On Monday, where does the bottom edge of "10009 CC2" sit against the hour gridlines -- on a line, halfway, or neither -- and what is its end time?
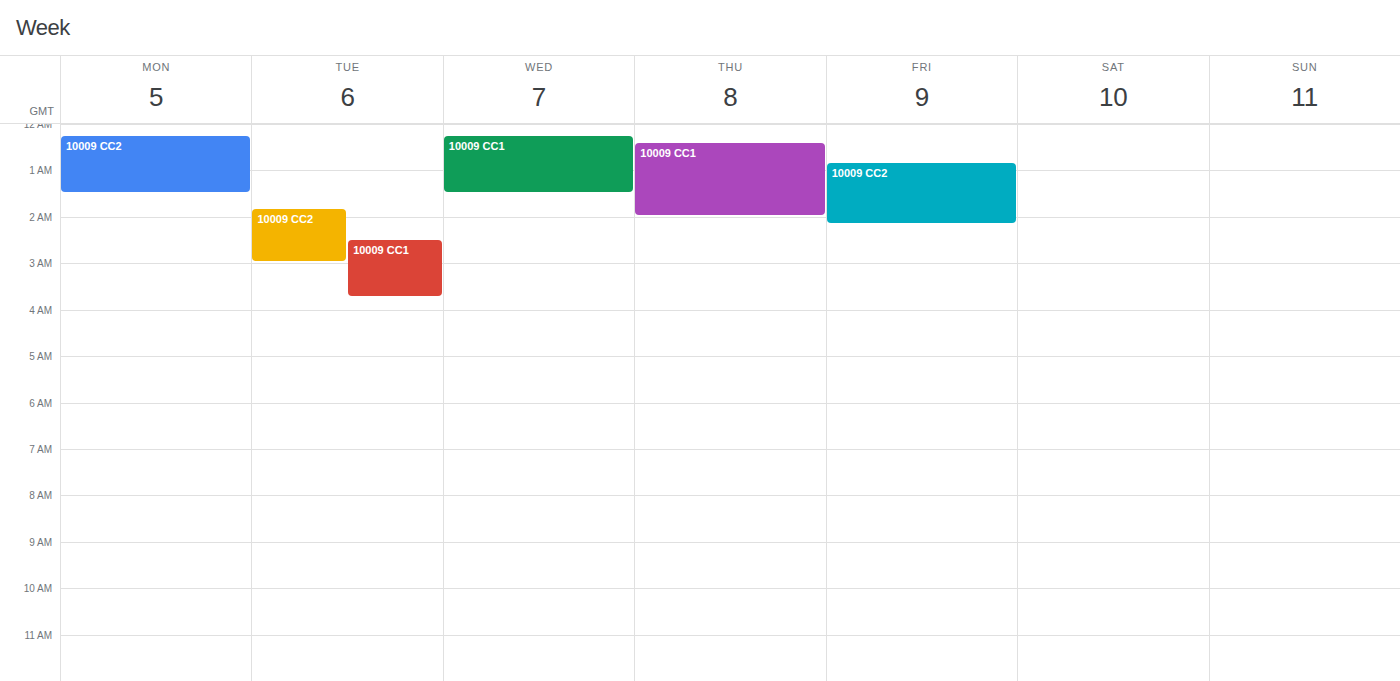
1:30 AM -- halfway between the 1 AM and 2 AM lines.